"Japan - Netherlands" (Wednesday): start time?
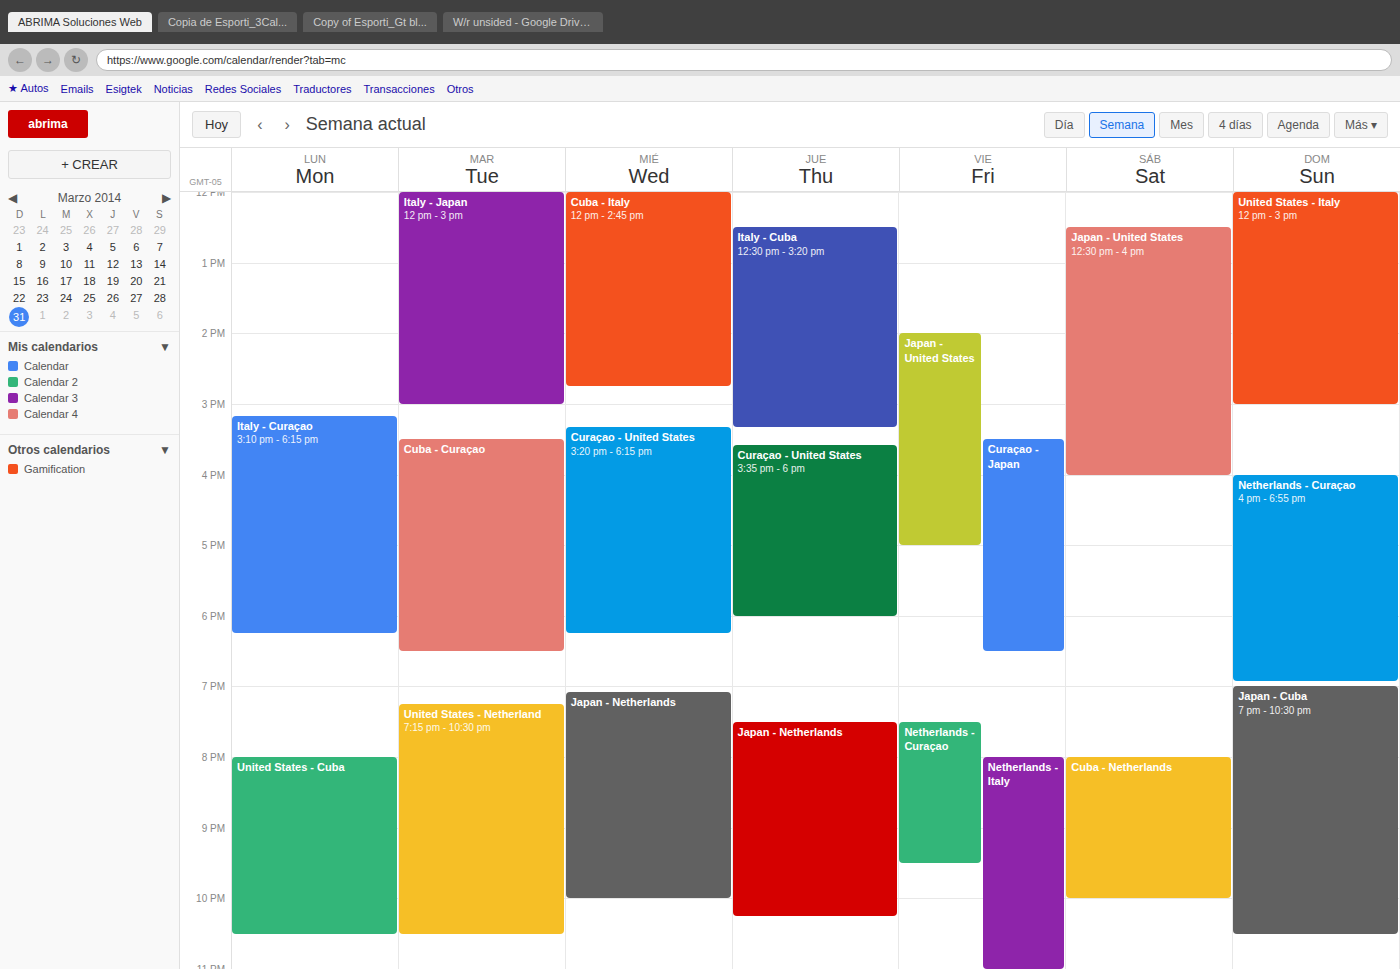
7:05 PM